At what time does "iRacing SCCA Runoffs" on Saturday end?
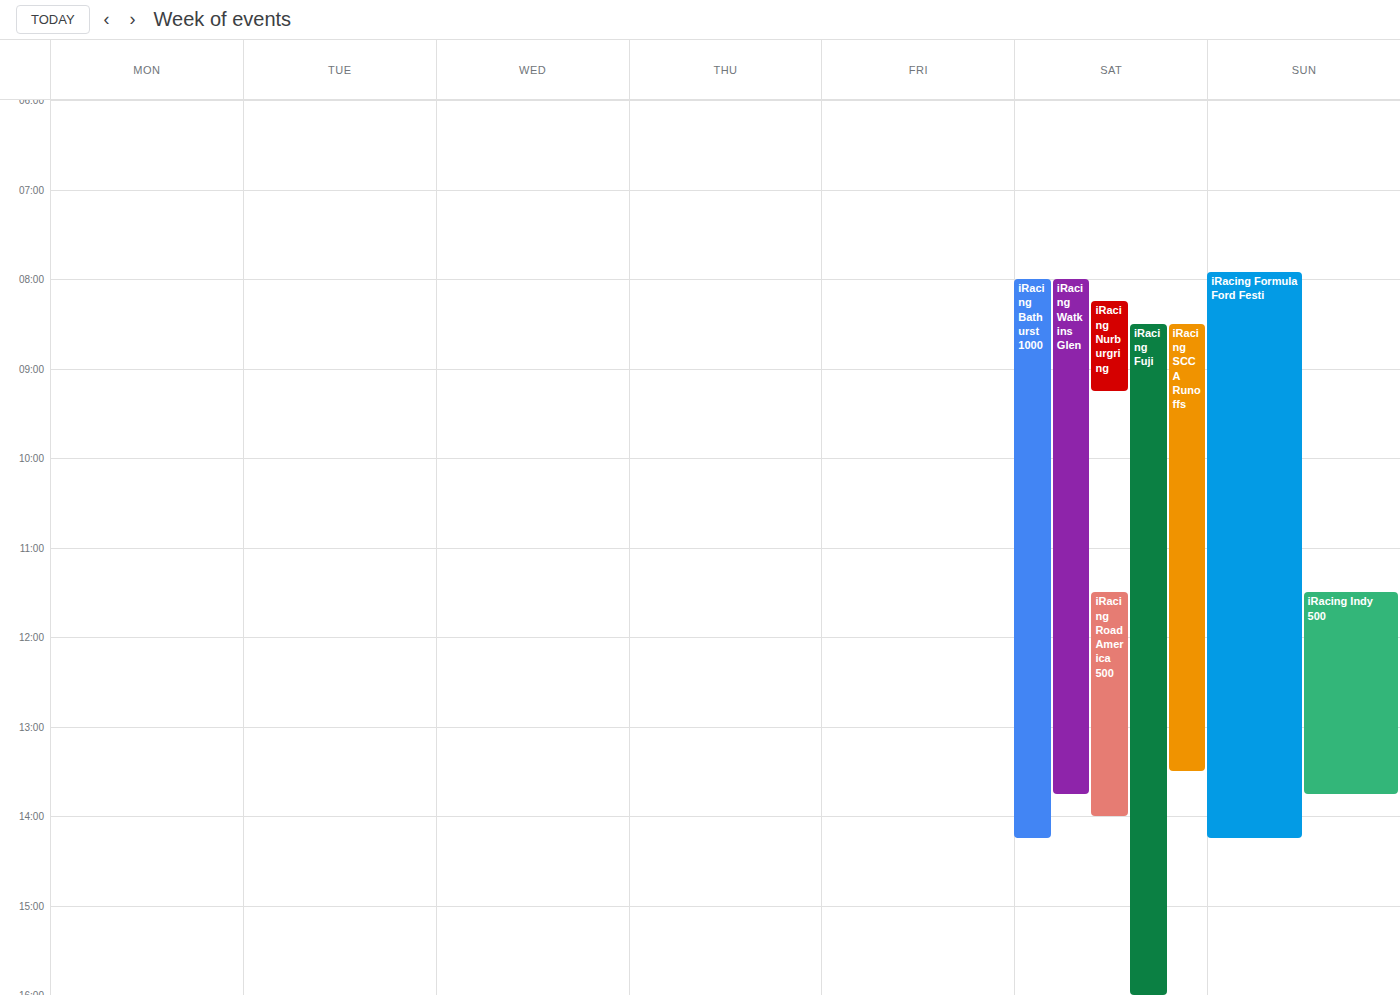
1:30 PM